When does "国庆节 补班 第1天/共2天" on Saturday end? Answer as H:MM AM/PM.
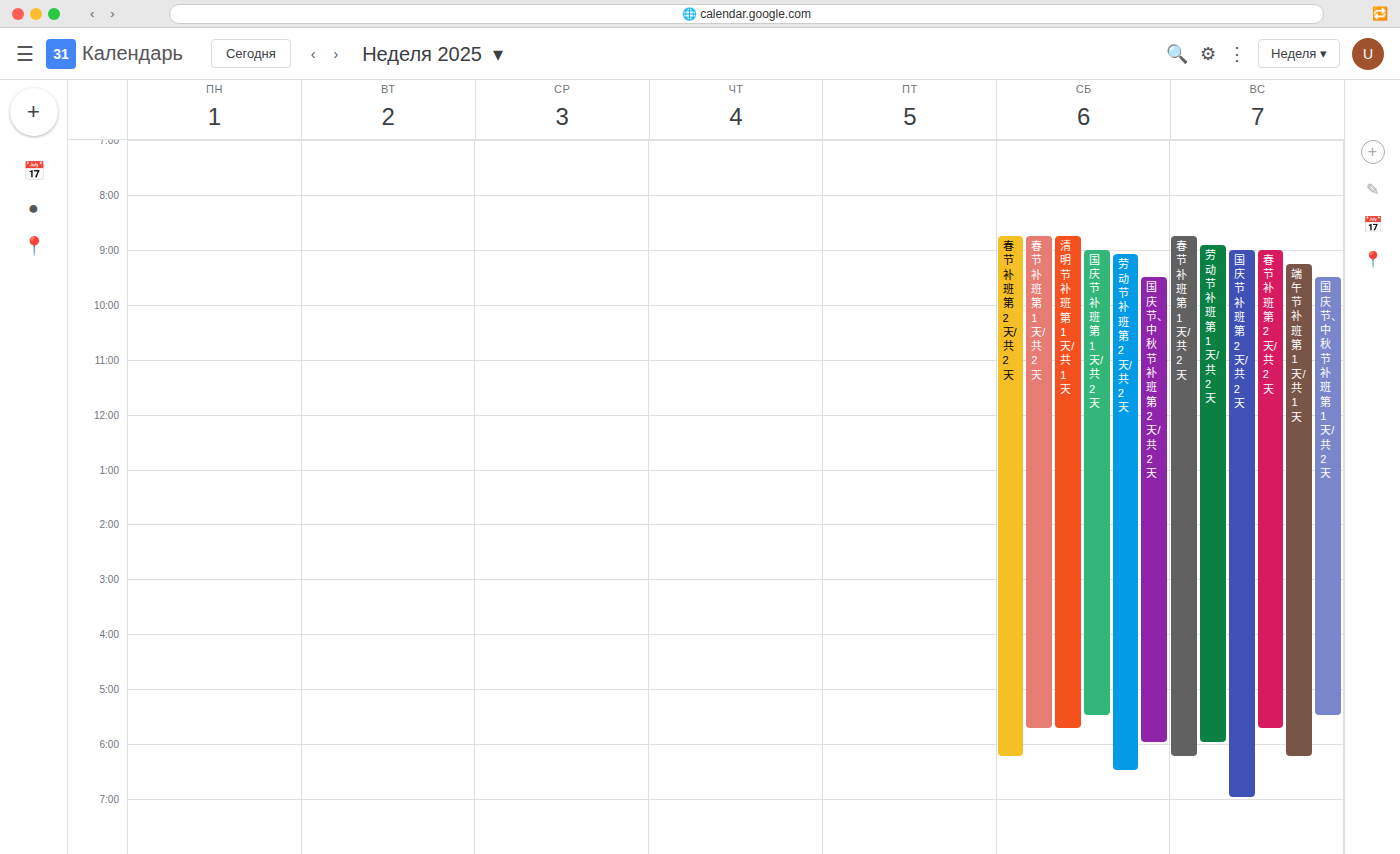
5:30 PM